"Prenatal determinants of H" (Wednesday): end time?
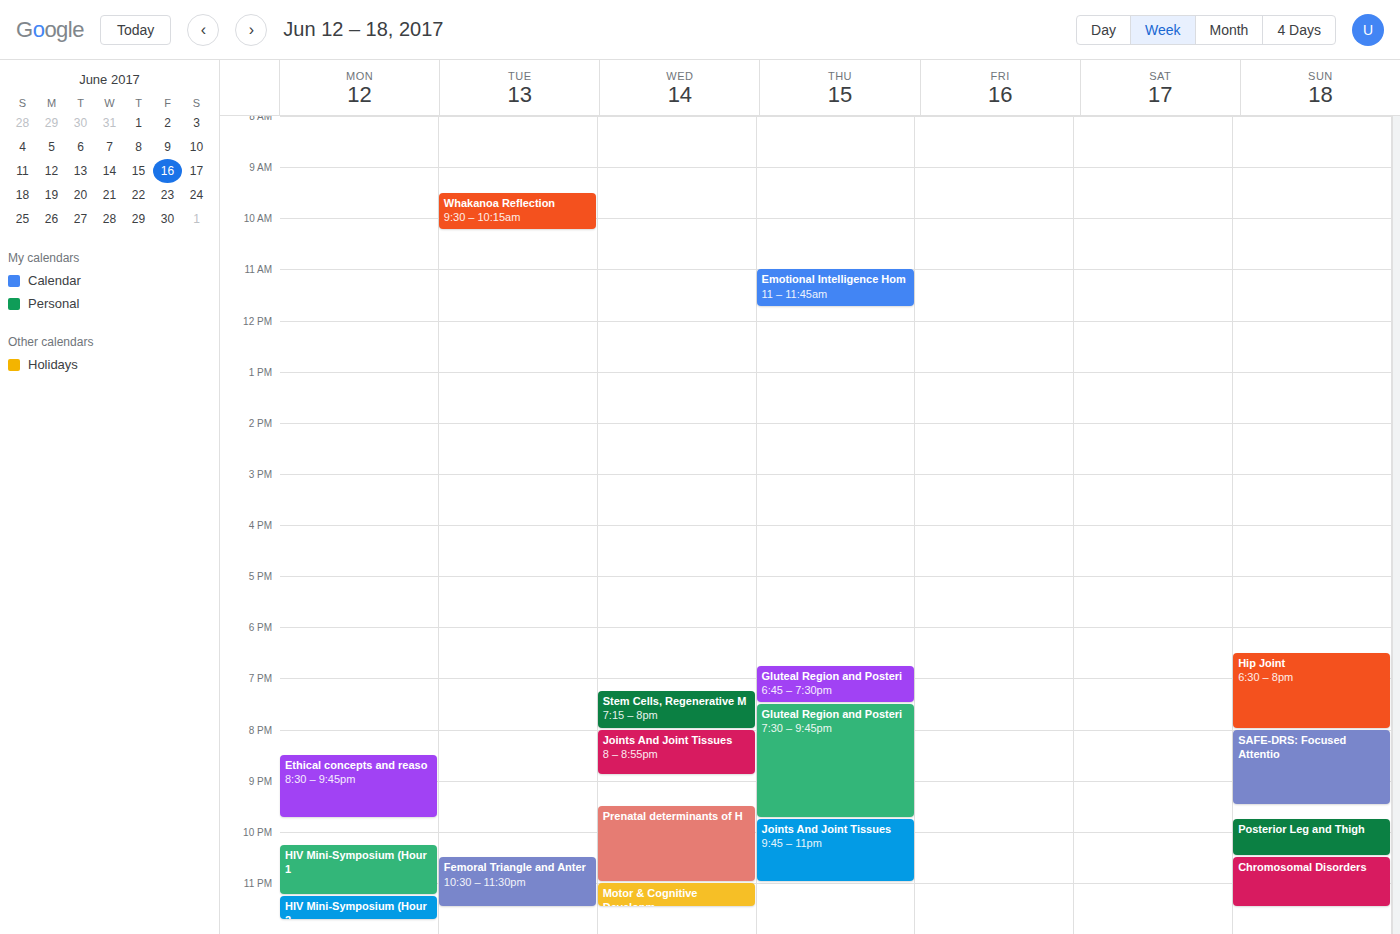
11:00 PM